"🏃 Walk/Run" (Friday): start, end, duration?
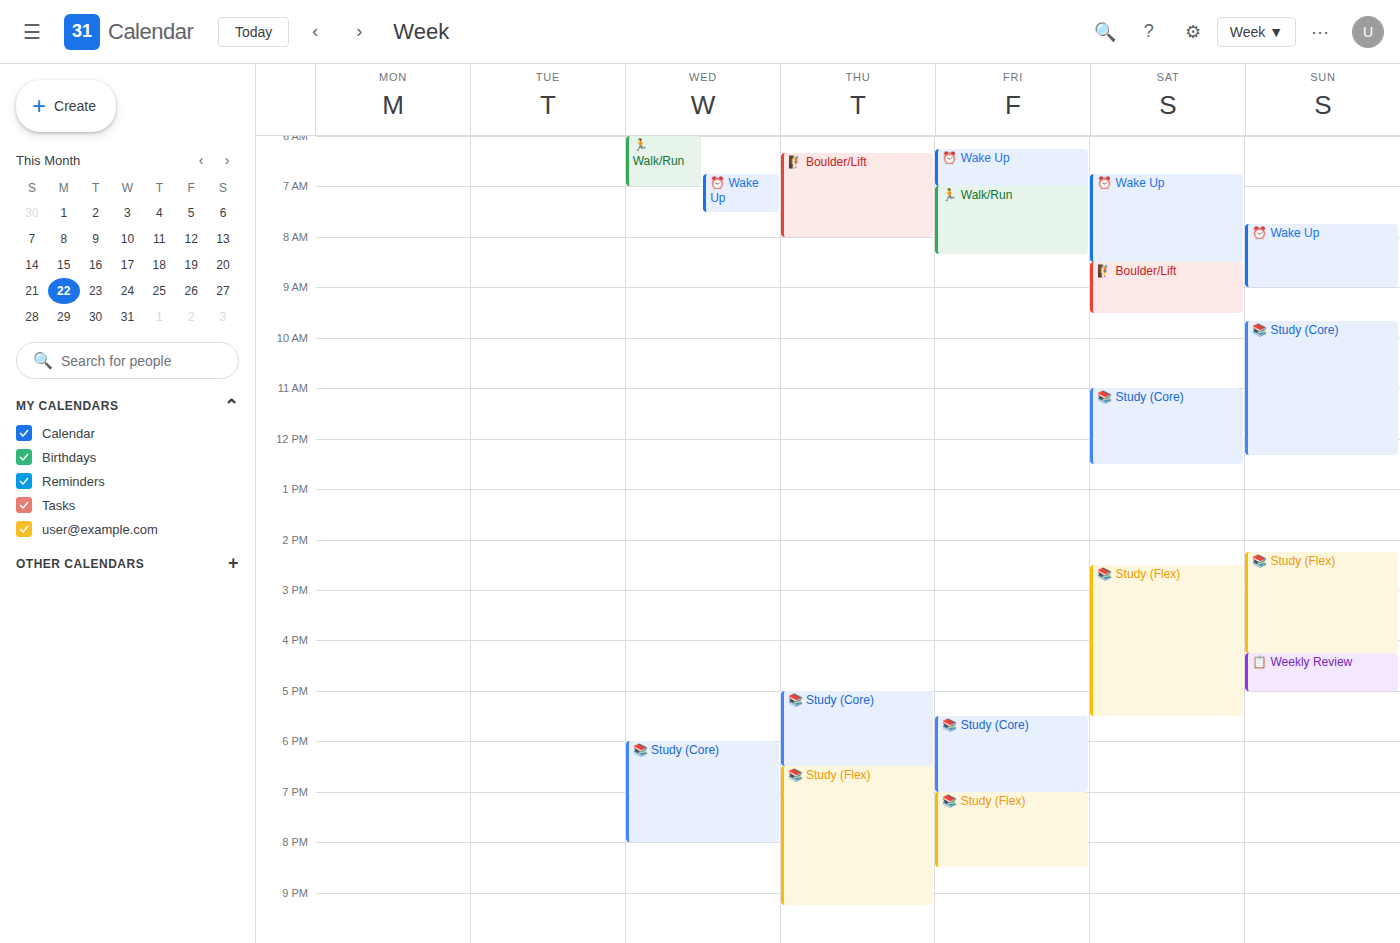
07:00 to 08:20, 1 hour 20 minutes